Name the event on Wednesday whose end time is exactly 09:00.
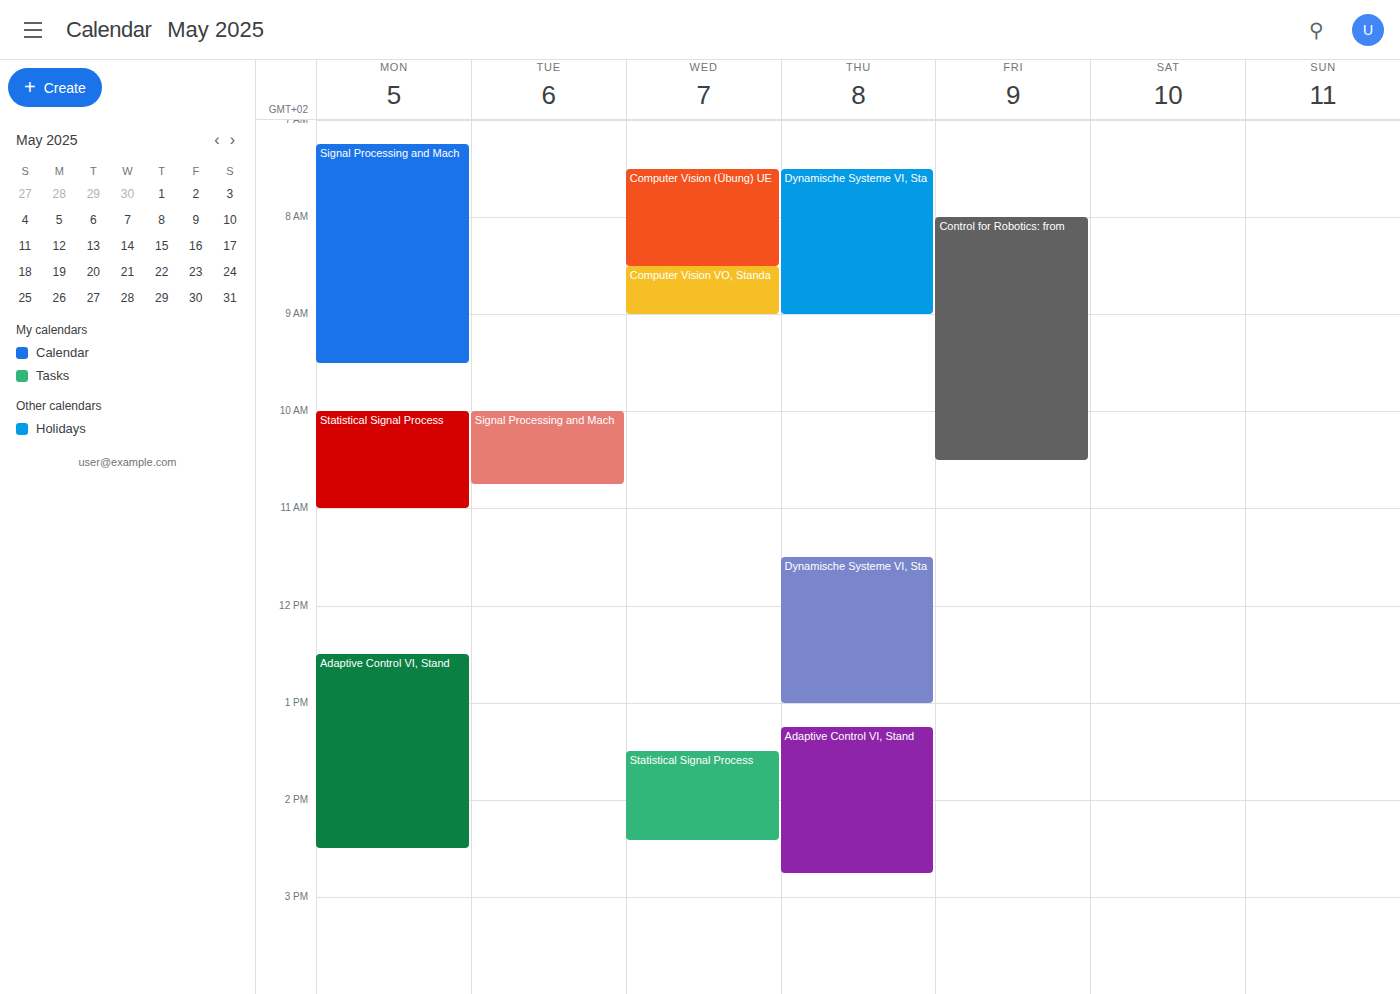
"Computer Vision VO, Standa"